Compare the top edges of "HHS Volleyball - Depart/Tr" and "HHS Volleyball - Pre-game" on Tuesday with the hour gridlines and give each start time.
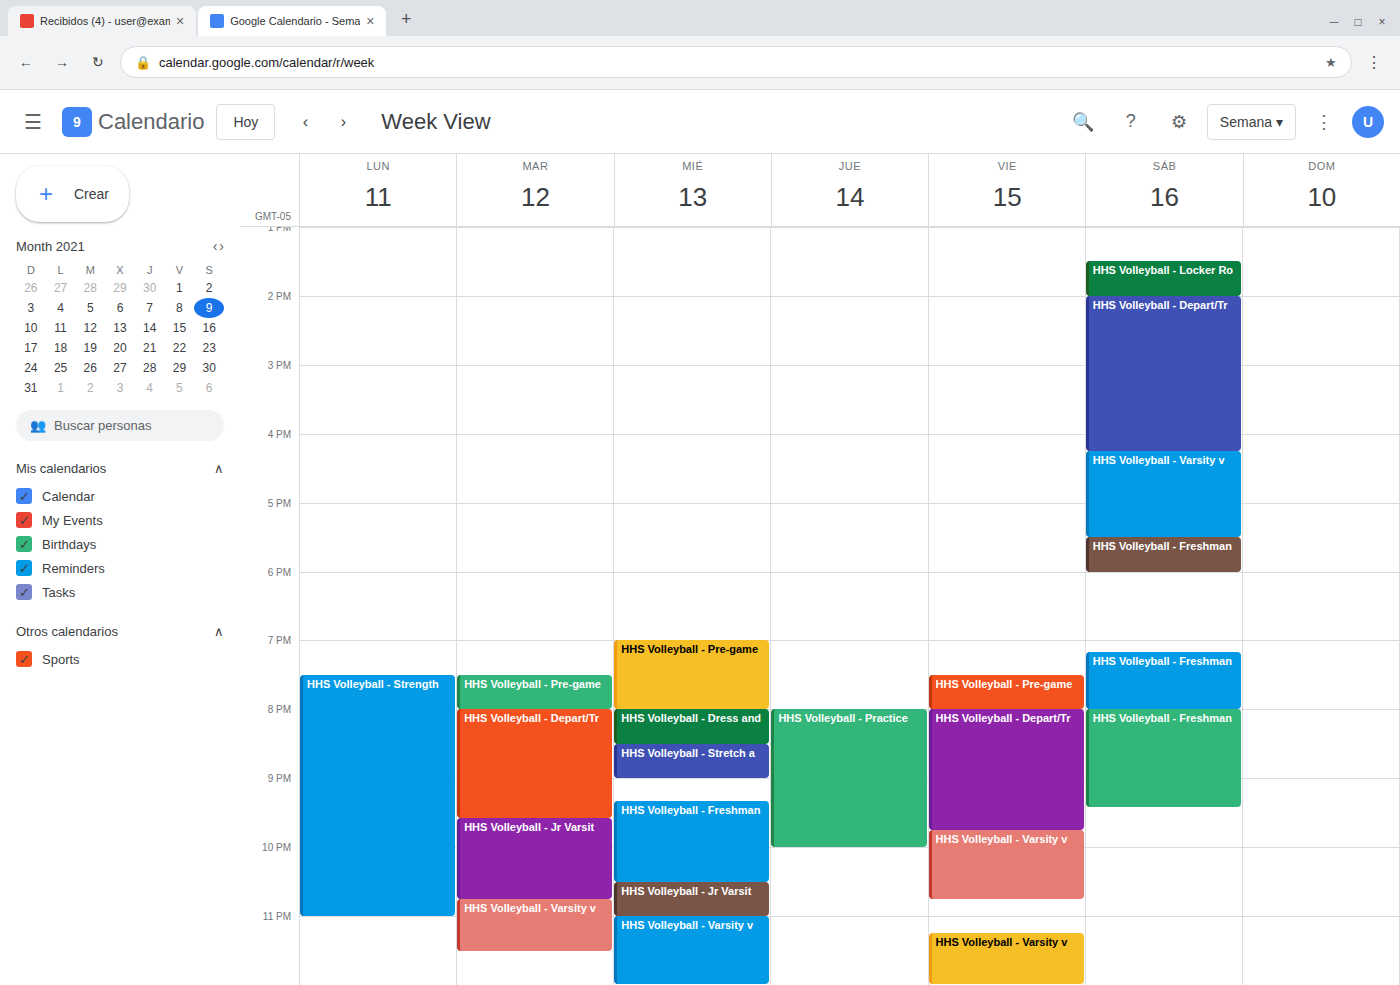
"HHS Volleyball - Depart/Tr": 8:00 PM, exactly on the 8 PM line. "HHS Volleyball - Pre-game": 7:30 PM, halfway between the 7 PM and 8 PM lines.